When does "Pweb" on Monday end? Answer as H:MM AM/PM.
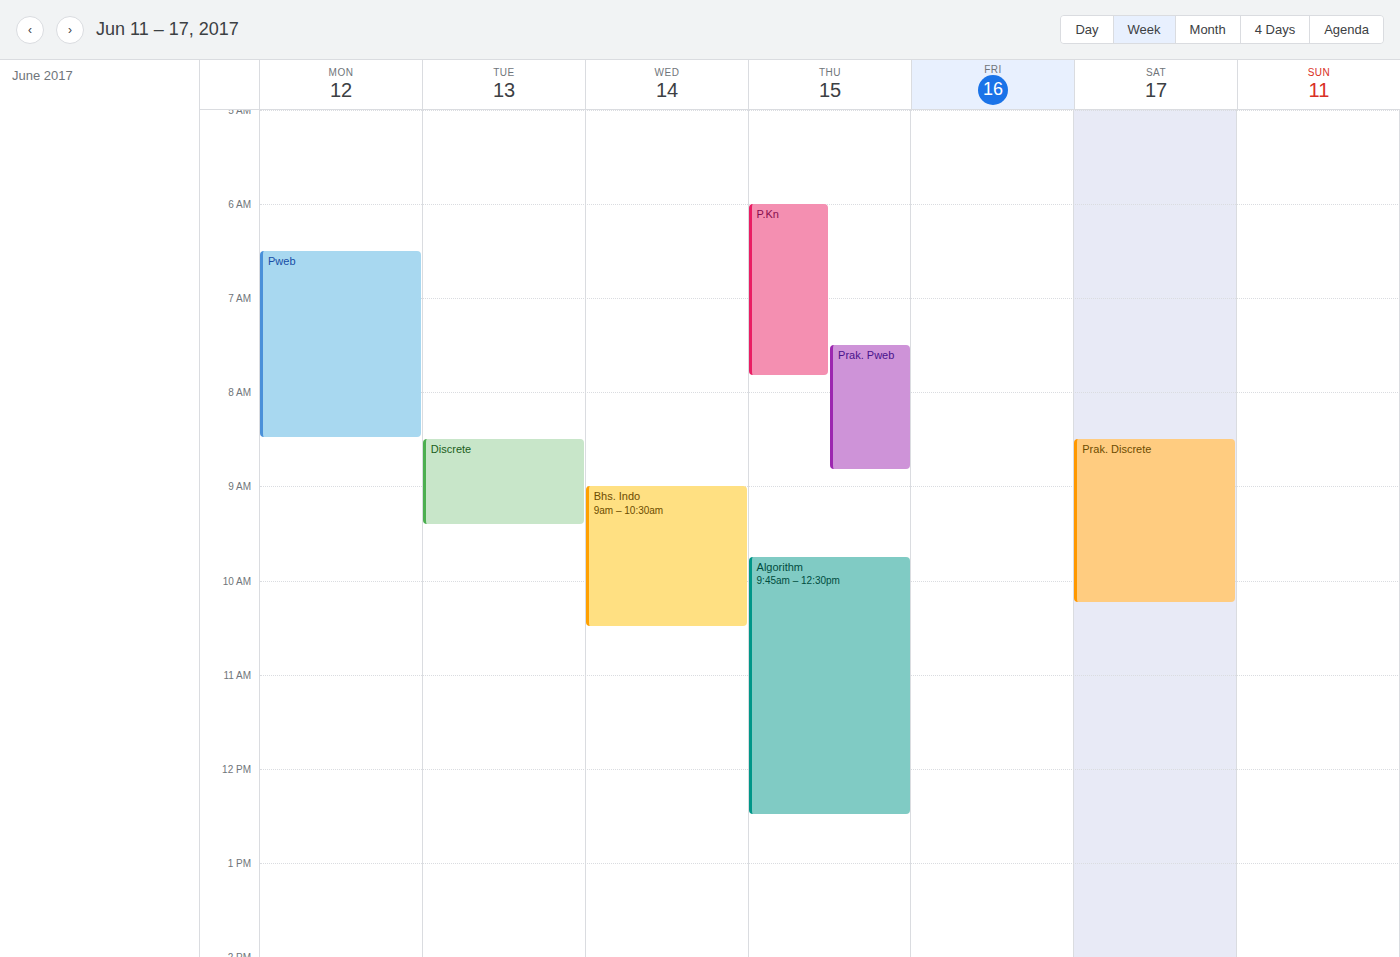
8:30 AM